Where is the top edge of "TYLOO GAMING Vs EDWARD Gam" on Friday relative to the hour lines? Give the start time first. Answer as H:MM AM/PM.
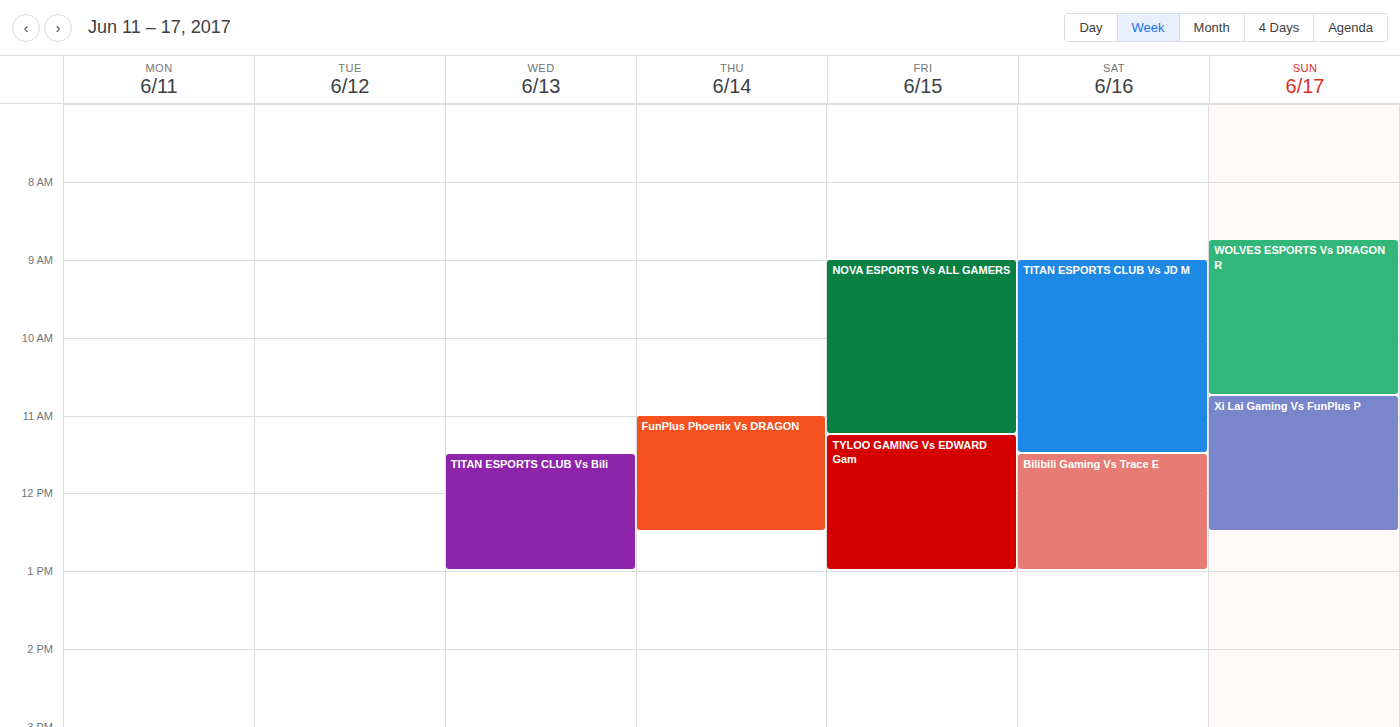
11:15 AM -- neither: a quarter of the way from the 11 AM line to the 12 PM line.